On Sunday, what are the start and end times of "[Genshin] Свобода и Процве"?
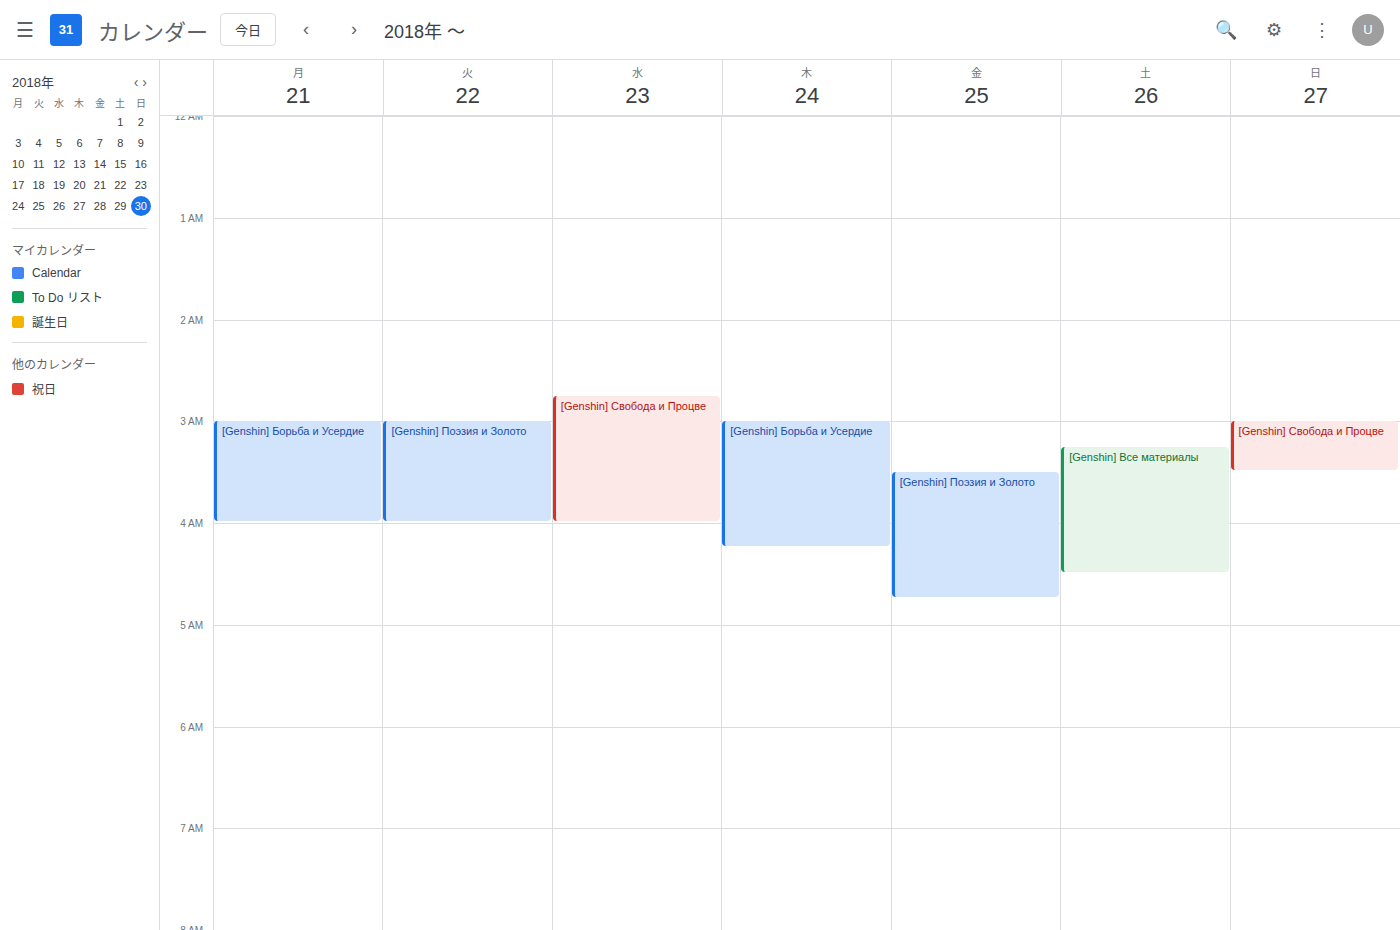
3:00 AM to 3:30 AM